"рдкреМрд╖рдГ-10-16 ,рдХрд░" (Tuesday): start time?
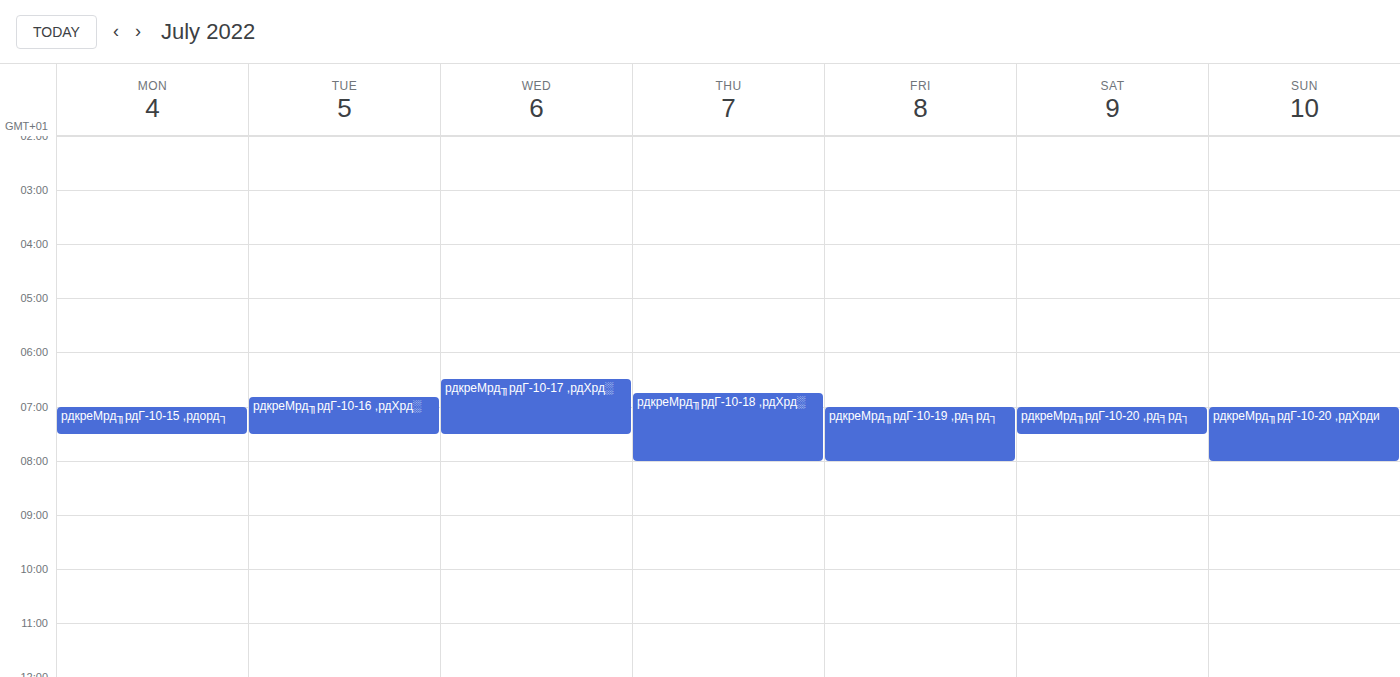
6:50 AM